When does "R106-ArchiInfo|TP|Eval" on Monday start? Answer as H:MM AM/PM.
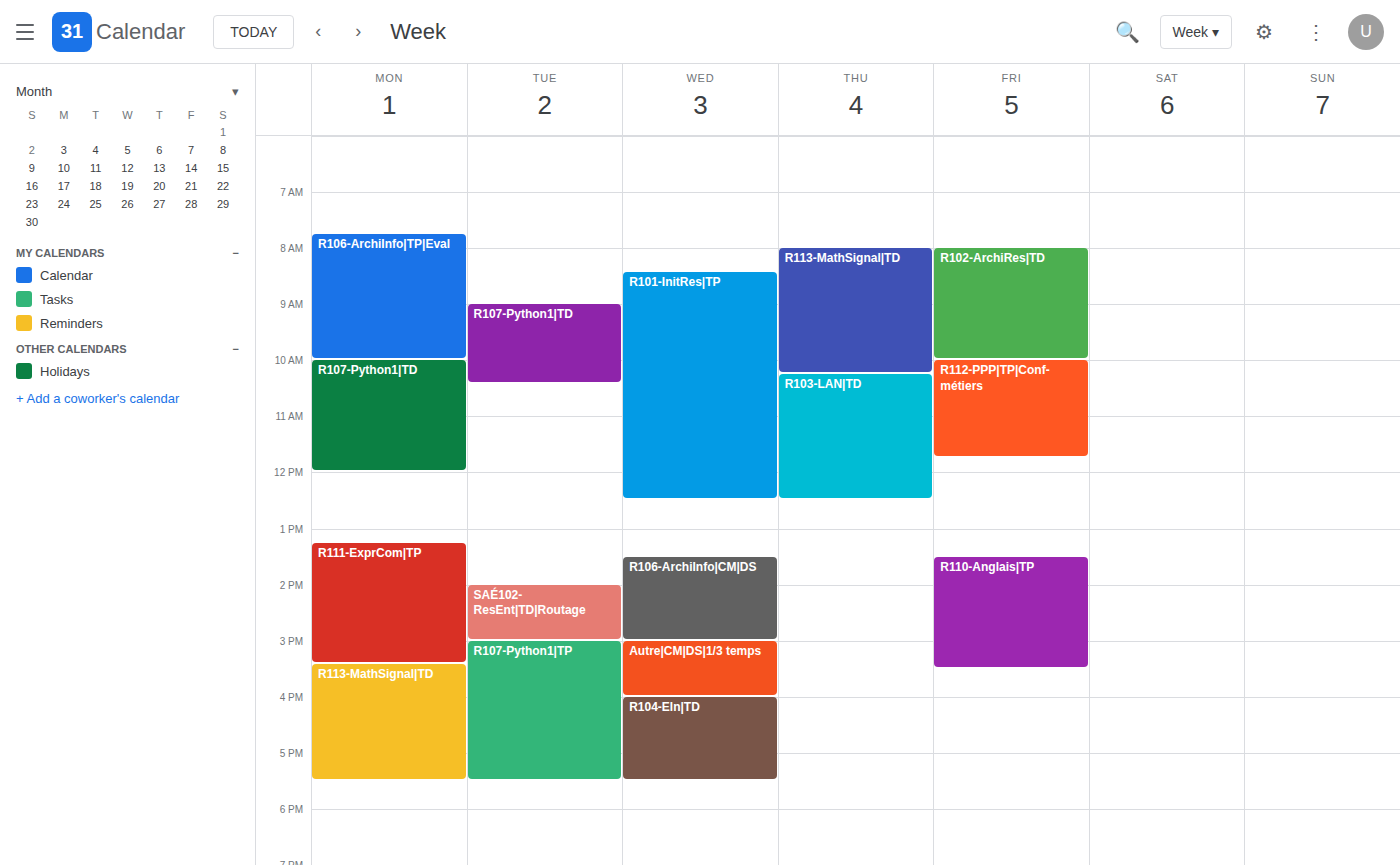
7:45 AM